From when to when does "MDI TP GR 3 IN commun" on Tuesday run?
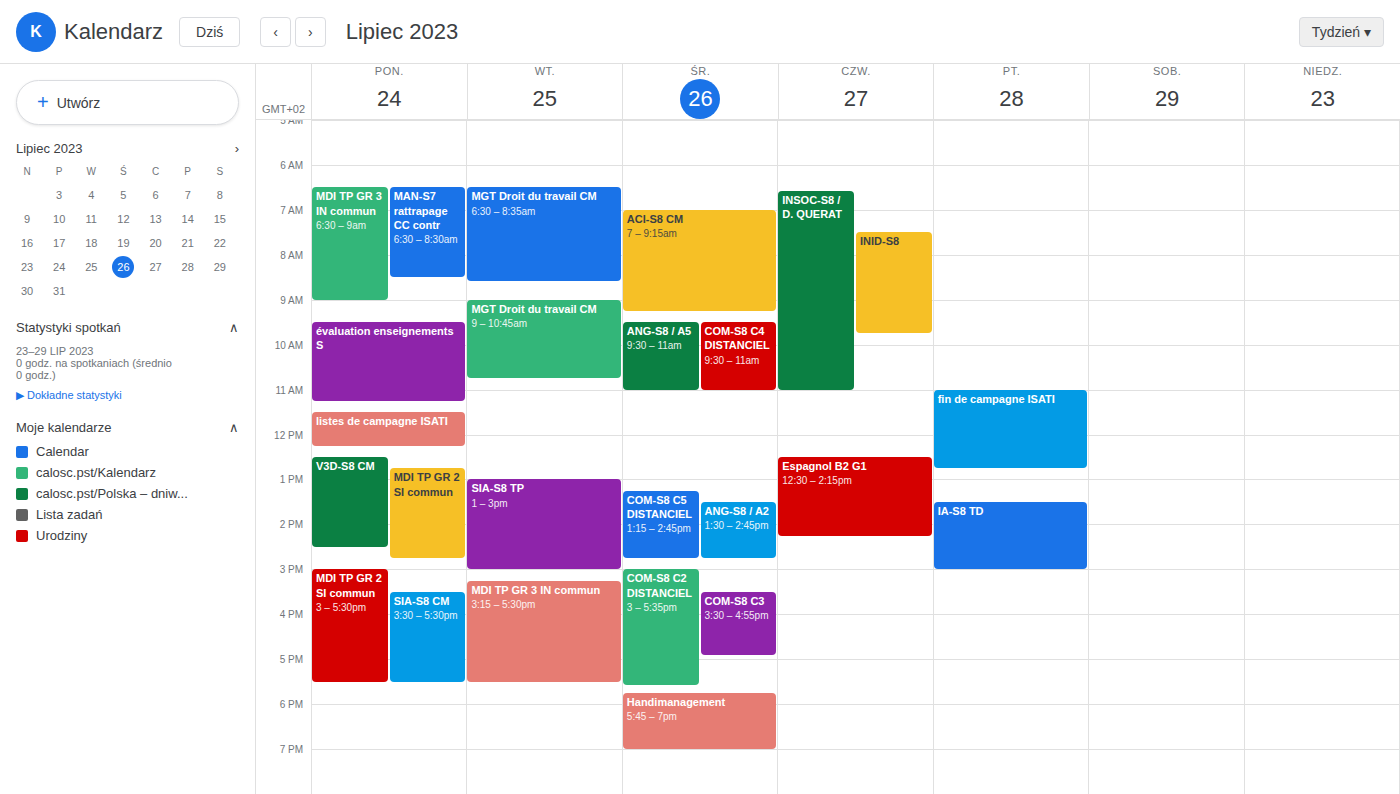
3:15 PM to 5:30 PM